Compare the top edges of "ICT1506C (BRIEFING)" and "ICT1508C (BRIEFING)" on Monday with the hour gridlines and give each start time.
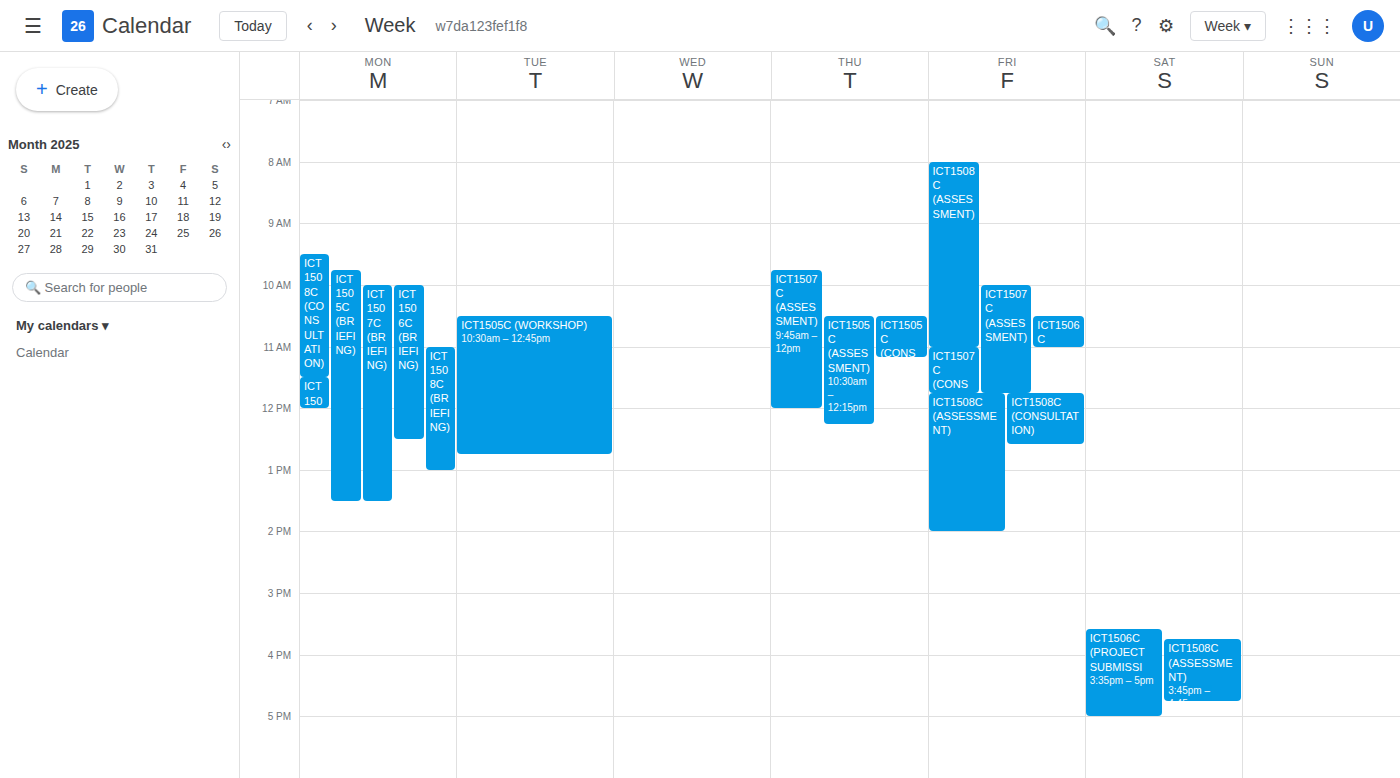
"ICT1506C (BRIEFING)": 10:00 AM, exactly on the 10 AM line. "ICT1508C (BRIEFING)": 11:00 AM, exactly on the 11 AM line.